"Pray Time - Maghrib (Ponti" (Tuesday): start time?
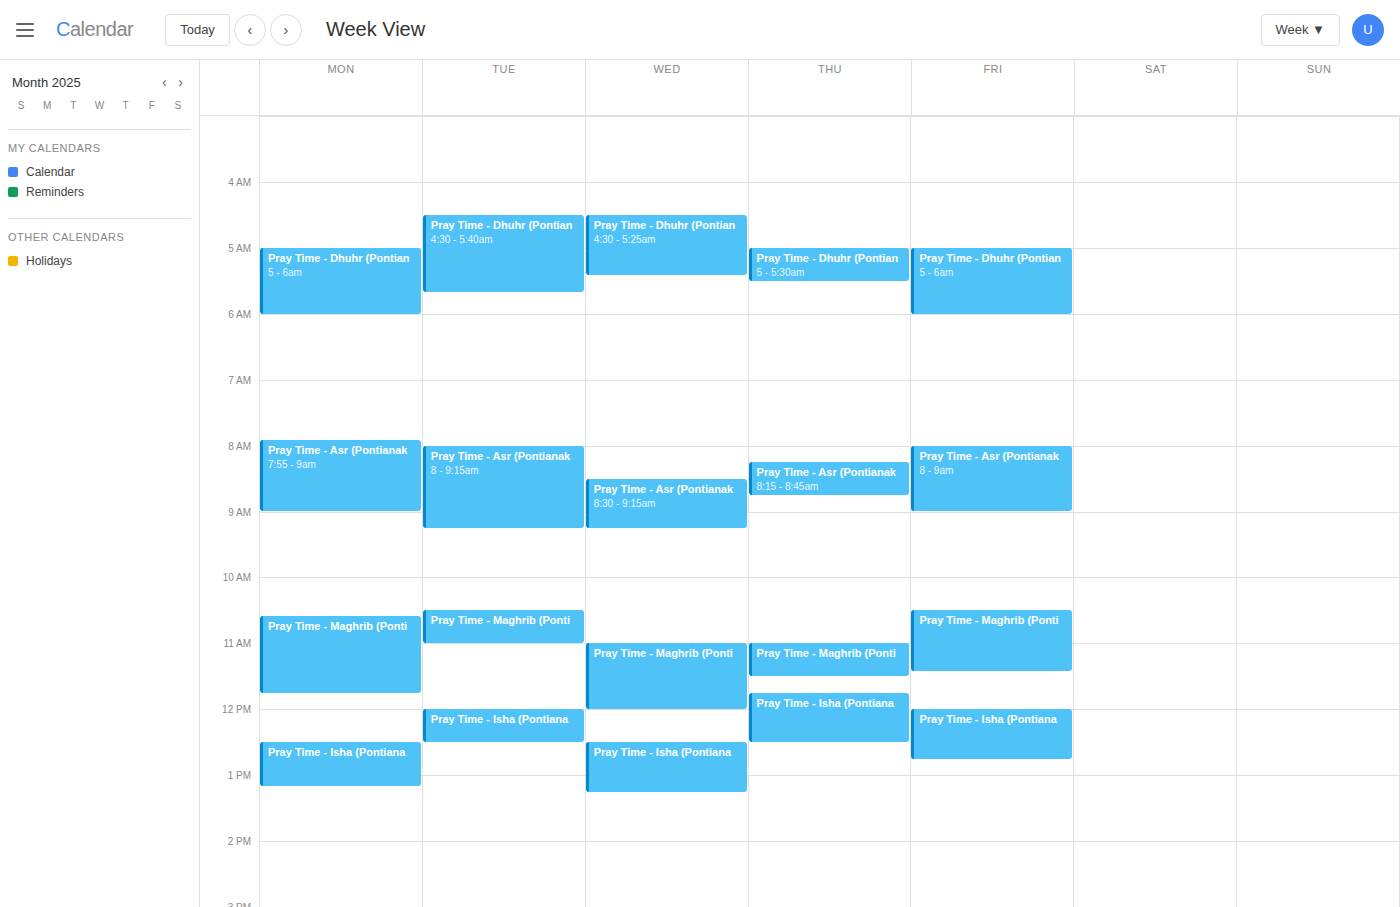
10:30 AM